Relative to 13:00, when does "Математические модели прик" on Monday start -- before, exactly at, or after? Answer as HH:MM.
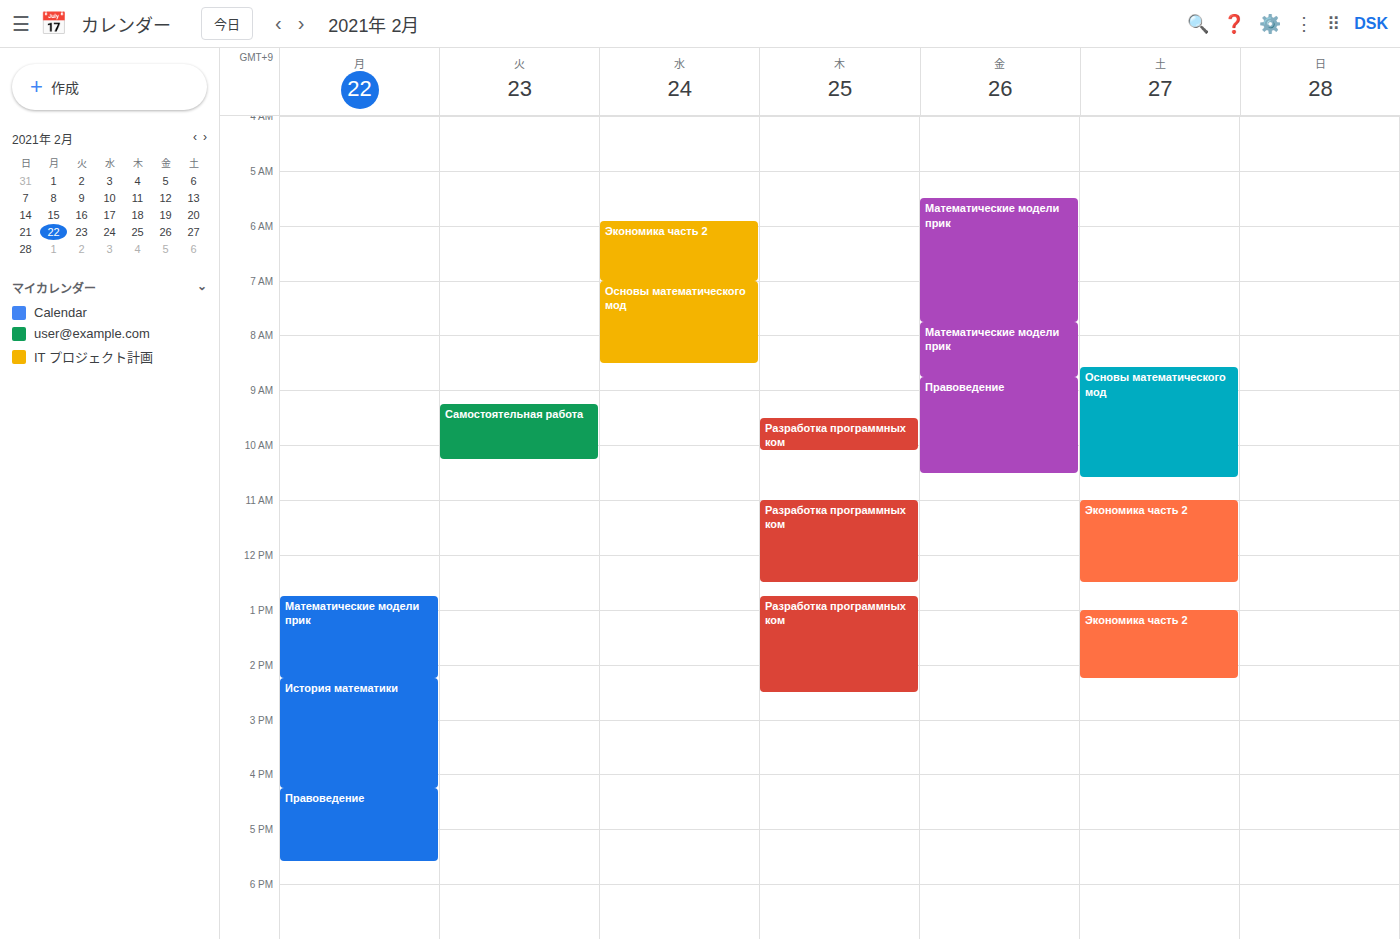
12:45 -- before 13:00, 15 minutes above the 13:00 line.